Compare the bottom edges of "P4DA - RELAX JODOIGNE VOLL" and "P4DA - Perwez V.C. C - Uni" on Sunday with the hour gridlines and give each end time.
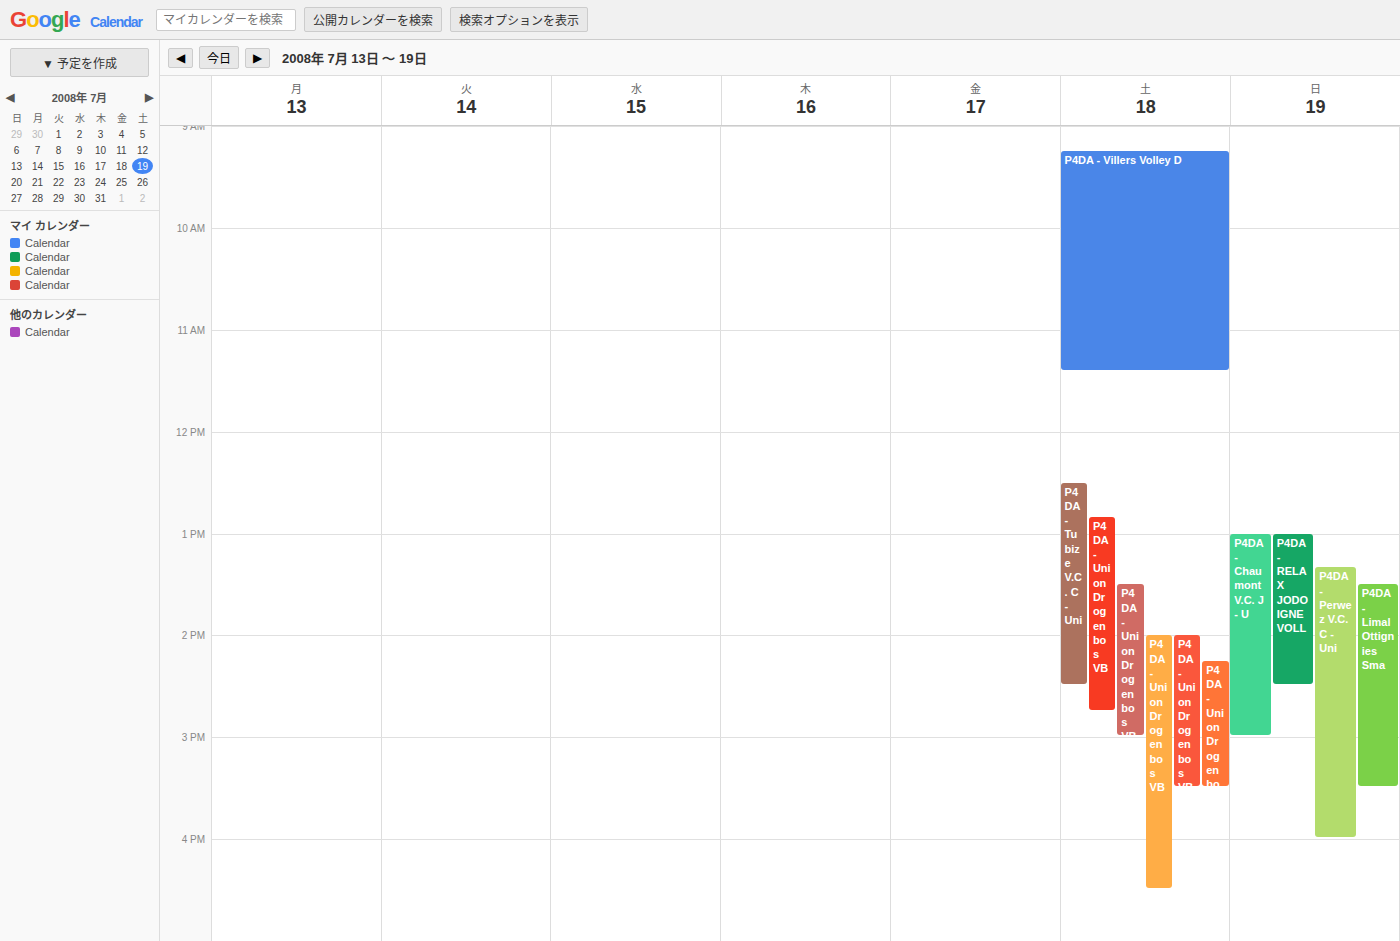
"P4DA - RELAX JODOIGNE VOLL": 2:30 PM, halfway between the 2 PM and 3 PM lines. "P4DA - Perwez V.C. C - Uni": 4:00 PM, exactly on the 4 PM line.